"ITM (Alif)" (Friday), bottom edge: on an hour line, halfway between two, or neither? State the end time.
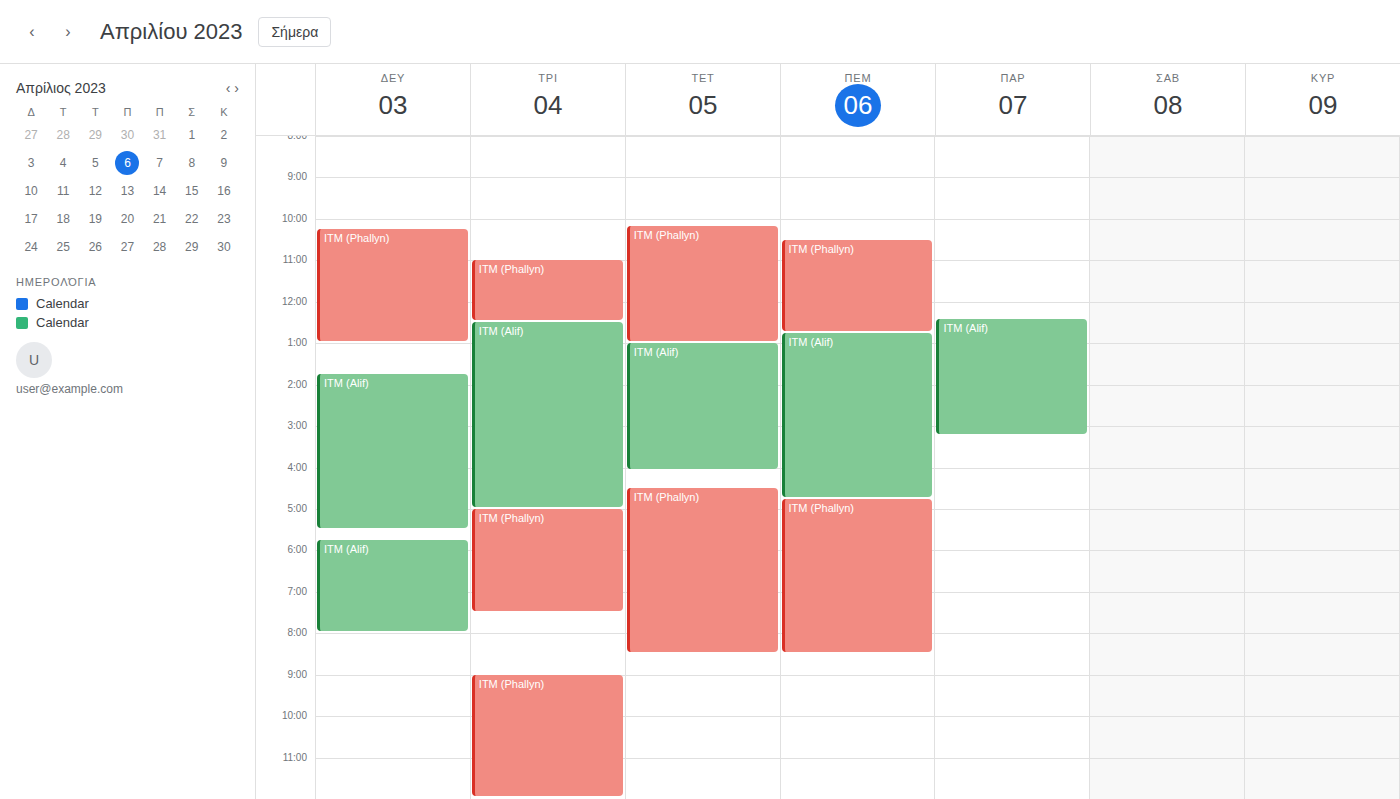
3:15 PM -- neither: a quarter of the way from the 3 PM line to the 4 PM line.